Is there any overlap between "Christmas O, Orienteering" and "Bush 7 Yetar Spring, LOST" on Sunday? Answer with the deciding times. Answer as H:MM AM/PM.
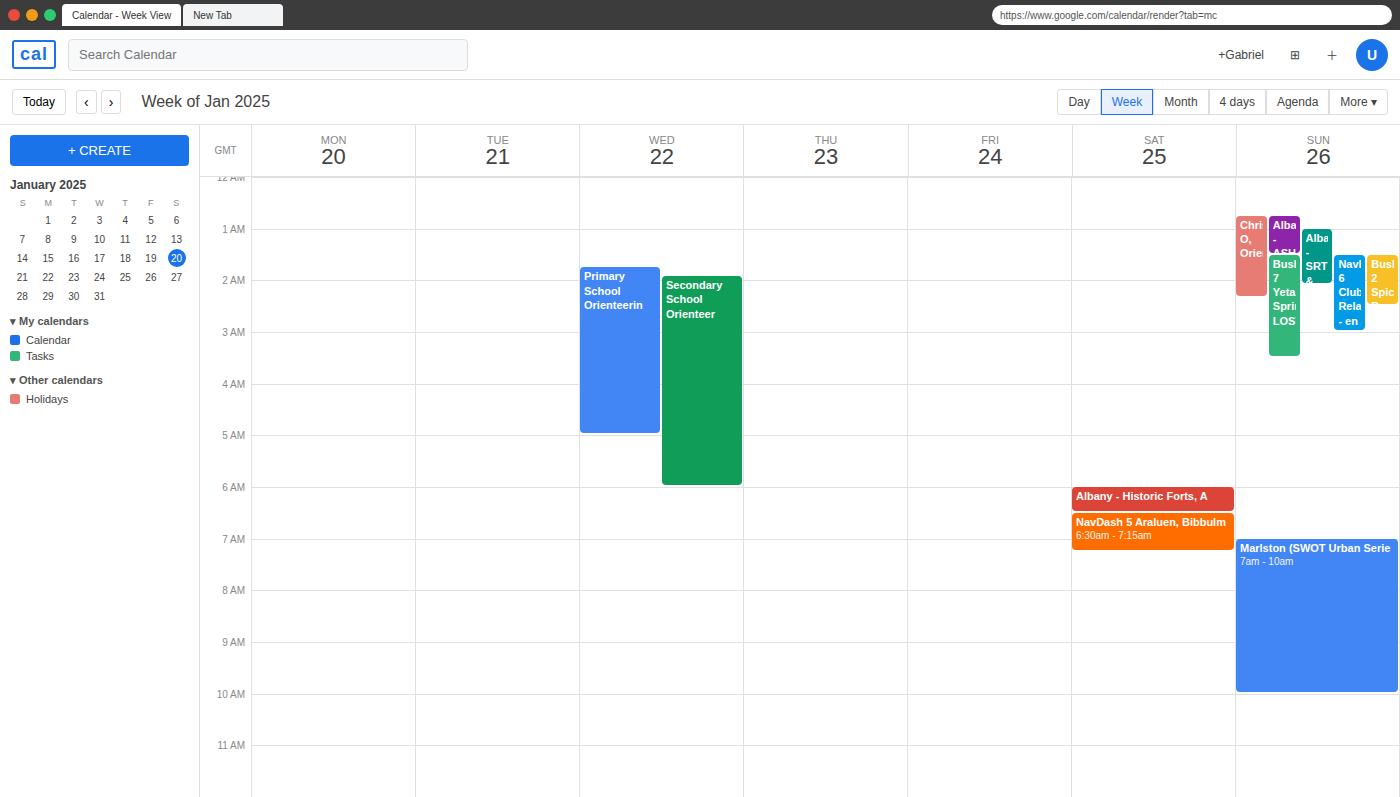
"Bush 7 Yetar Spring, LOST" starts at 1:30 AM, before "Christmas O, Orienteering" ends at 2:20 AM -- they overlap.